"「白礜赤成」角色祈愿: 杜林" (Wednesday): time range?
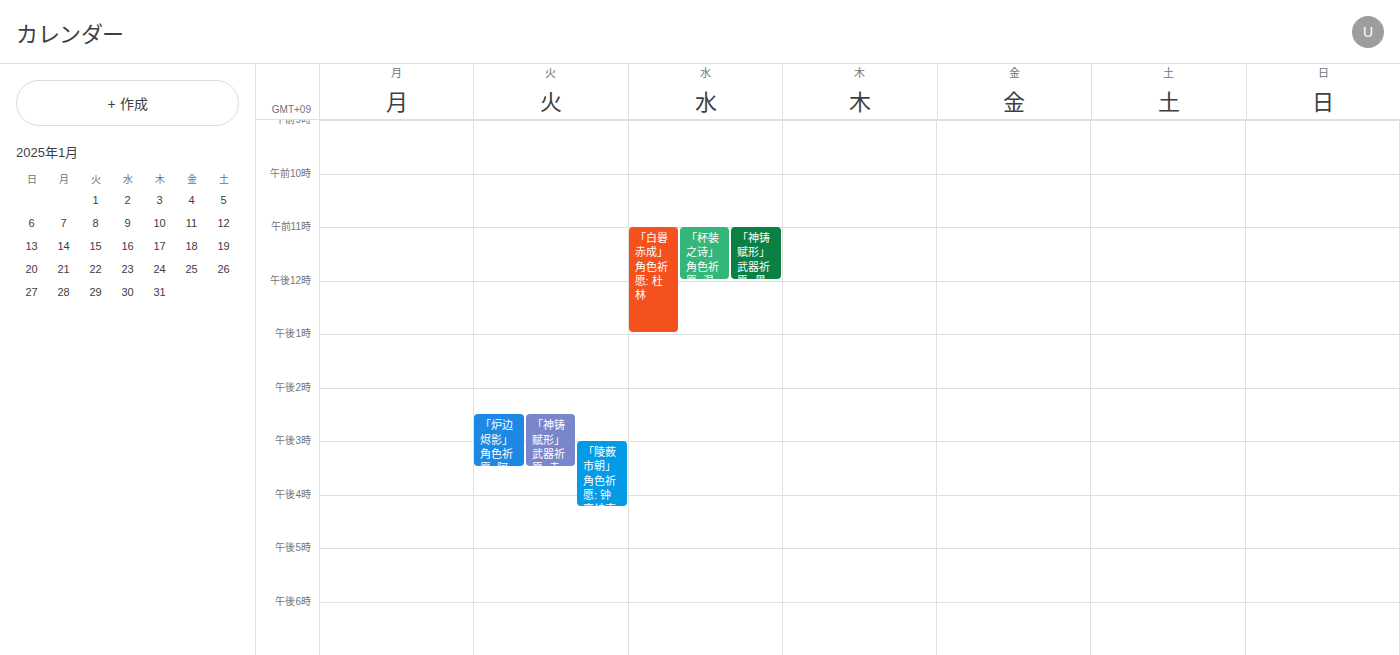
11:00 AM to 1:00 PM